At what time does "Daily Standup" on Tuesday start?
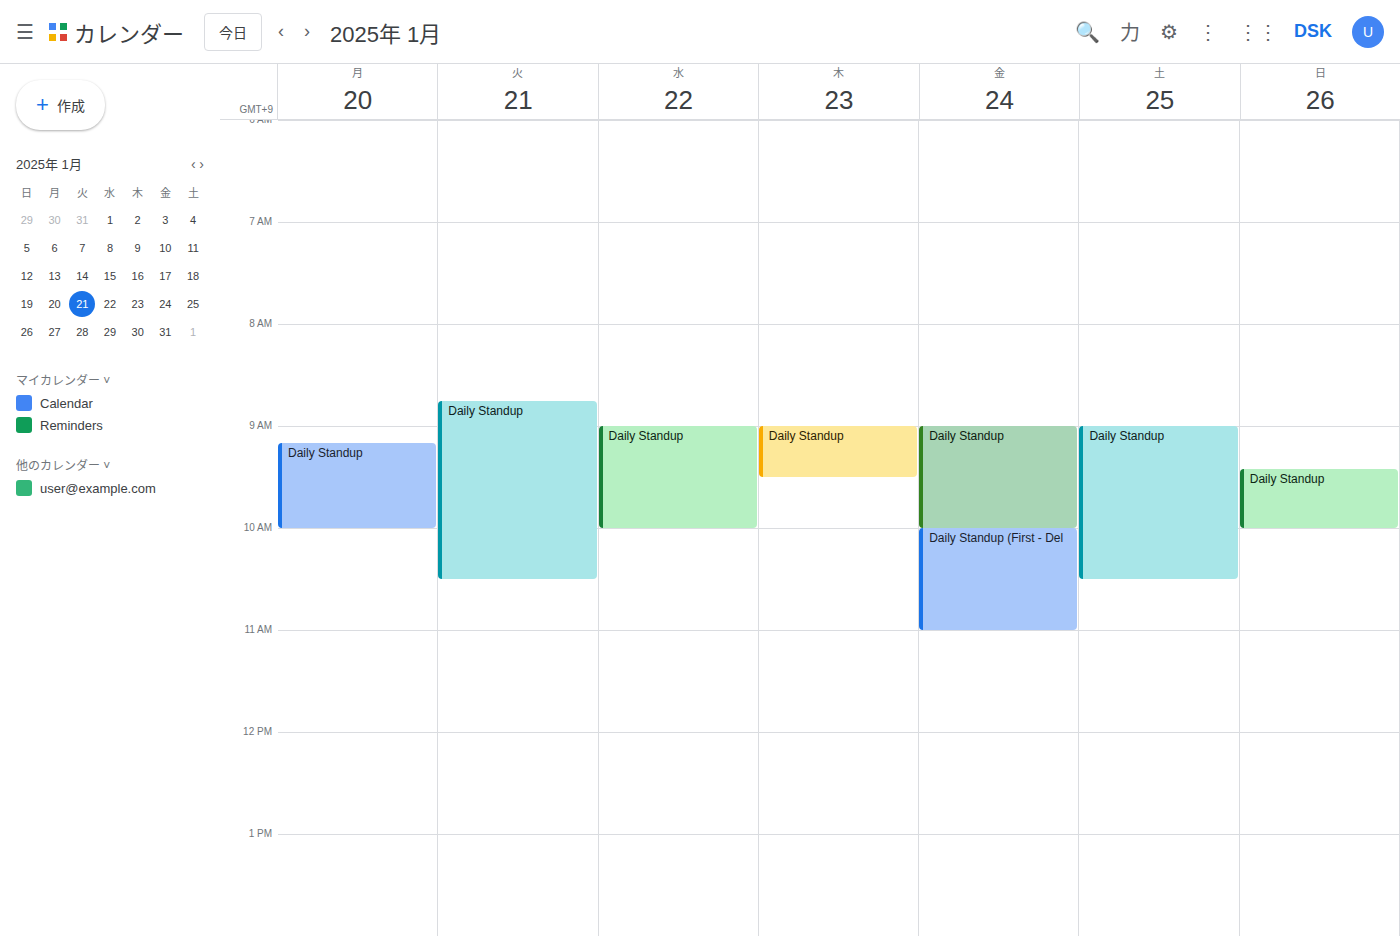
08:45